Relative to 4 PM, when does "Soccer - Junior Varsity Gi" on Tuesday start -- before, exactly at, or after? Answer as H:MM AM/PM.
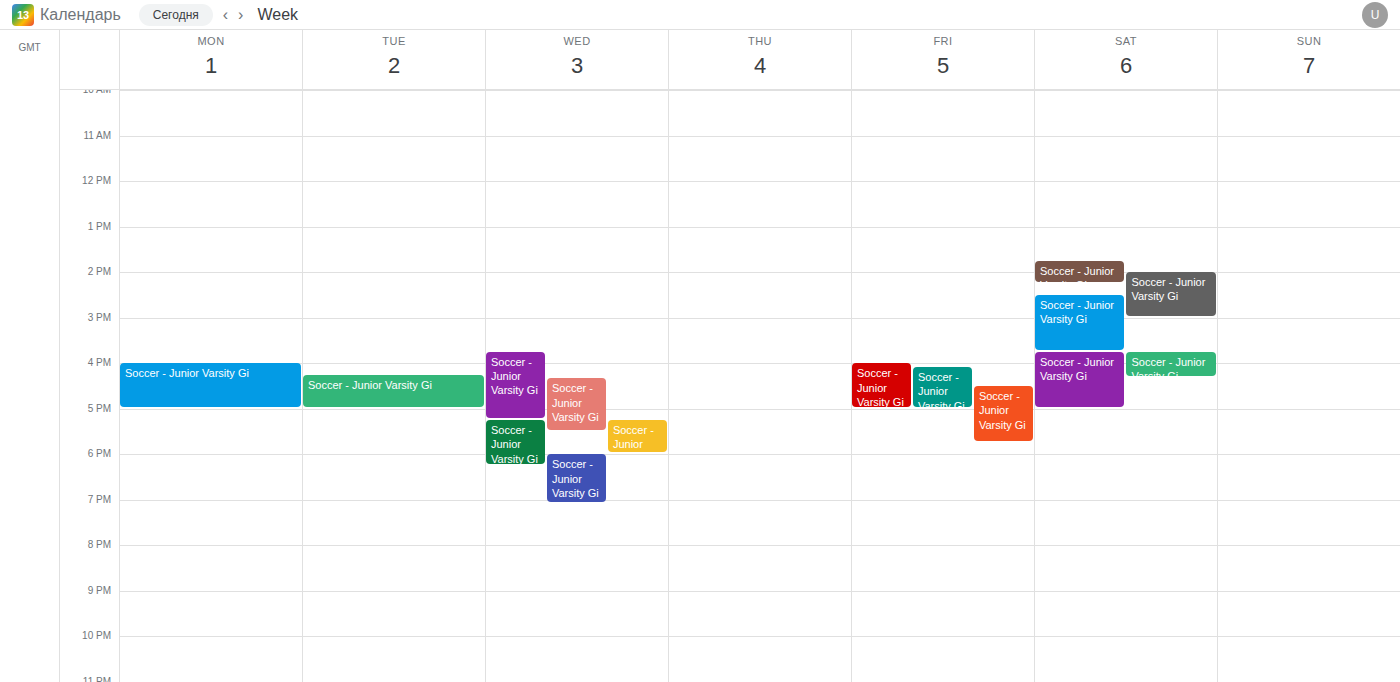
4:15 PM -- after 4 PM, 15 minutes below the 4 PM line.